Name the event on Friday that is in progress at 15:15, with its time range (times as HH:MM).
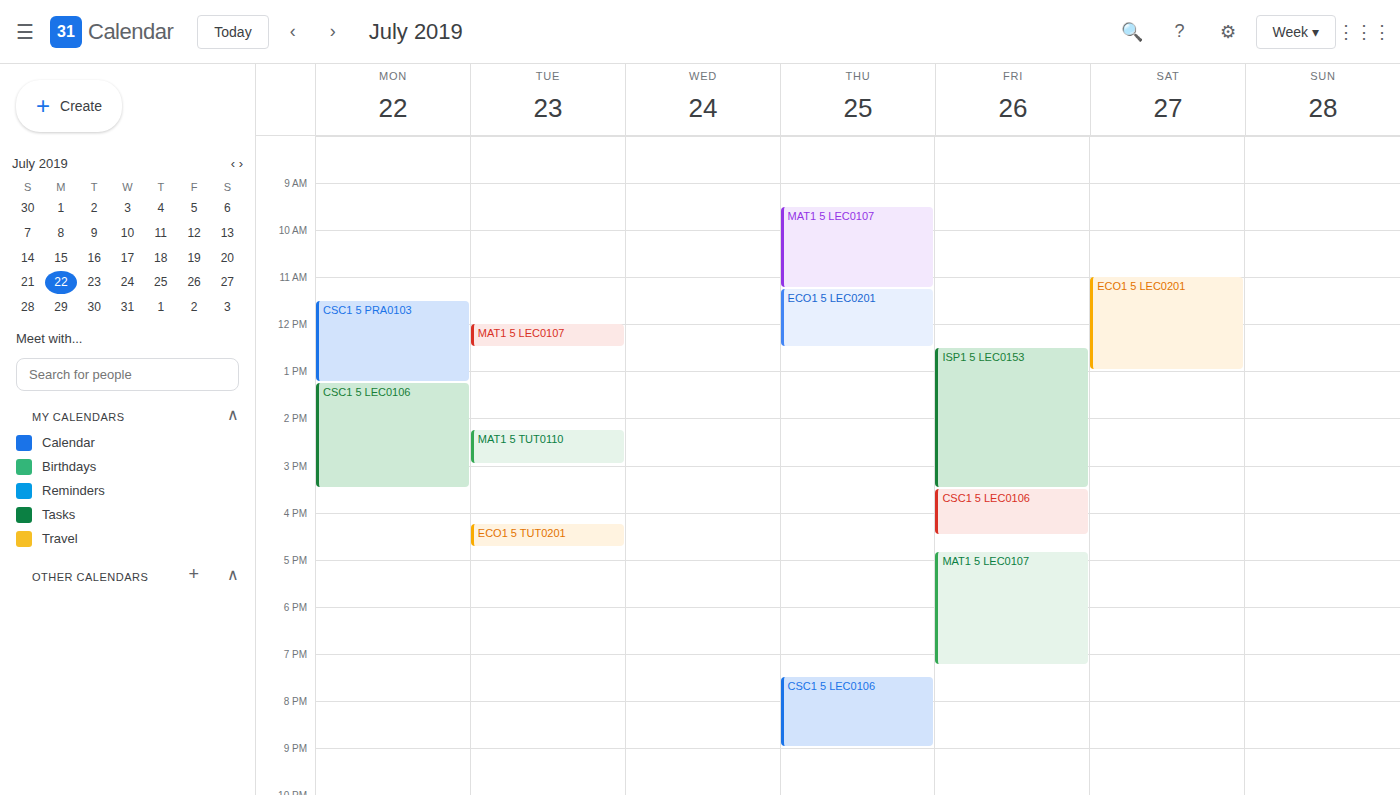
"ISP1 5 LEC0153", 12:30 to 15:30